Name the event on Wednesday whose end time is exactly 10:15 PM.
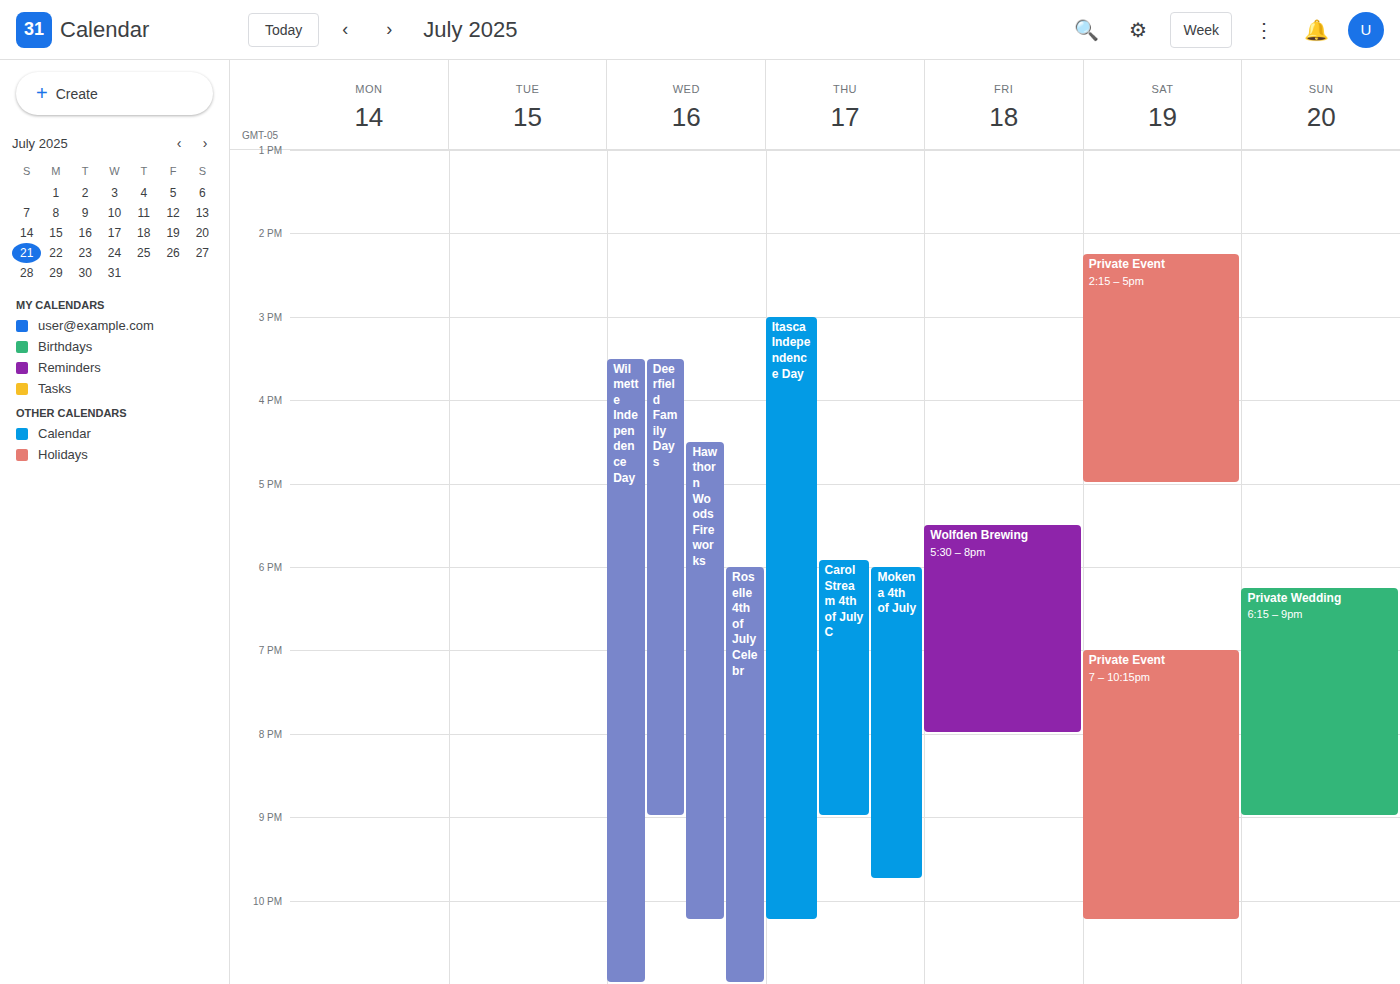
"Hawthorn Woods Fireworks"